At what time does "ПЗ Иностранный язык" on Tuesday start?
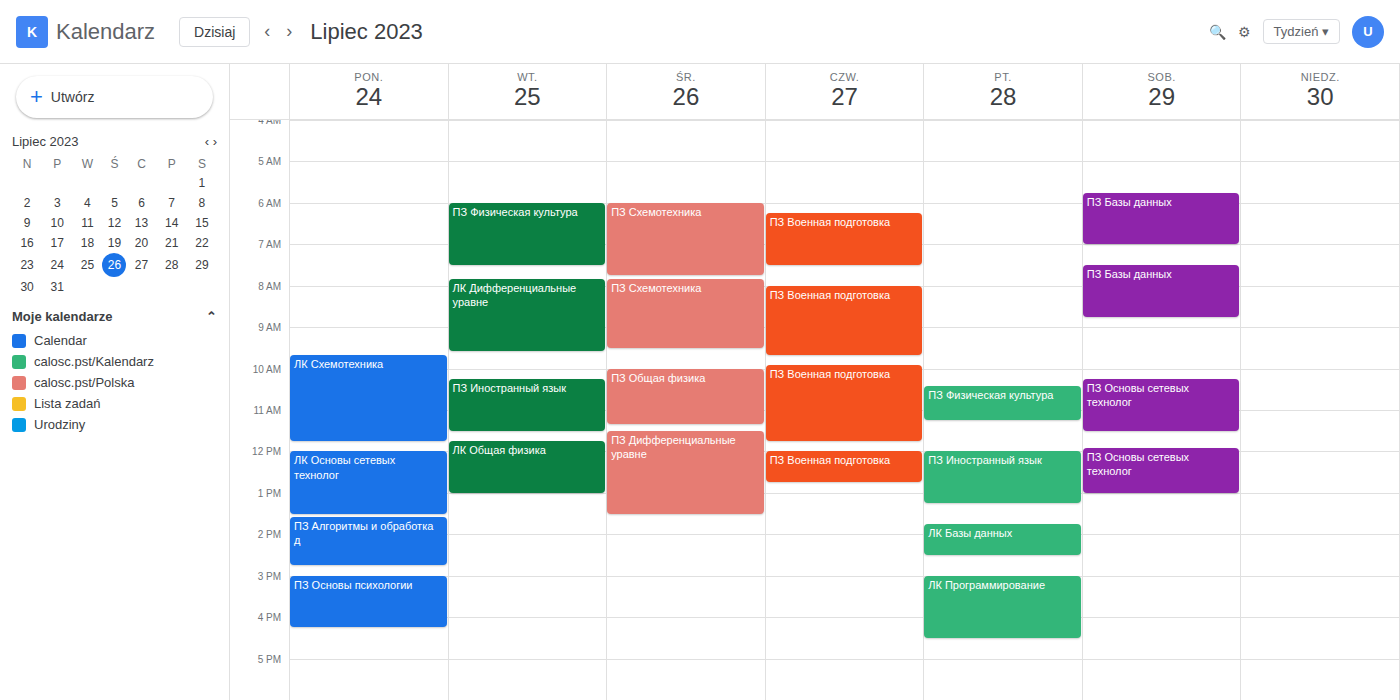
10:15 AM